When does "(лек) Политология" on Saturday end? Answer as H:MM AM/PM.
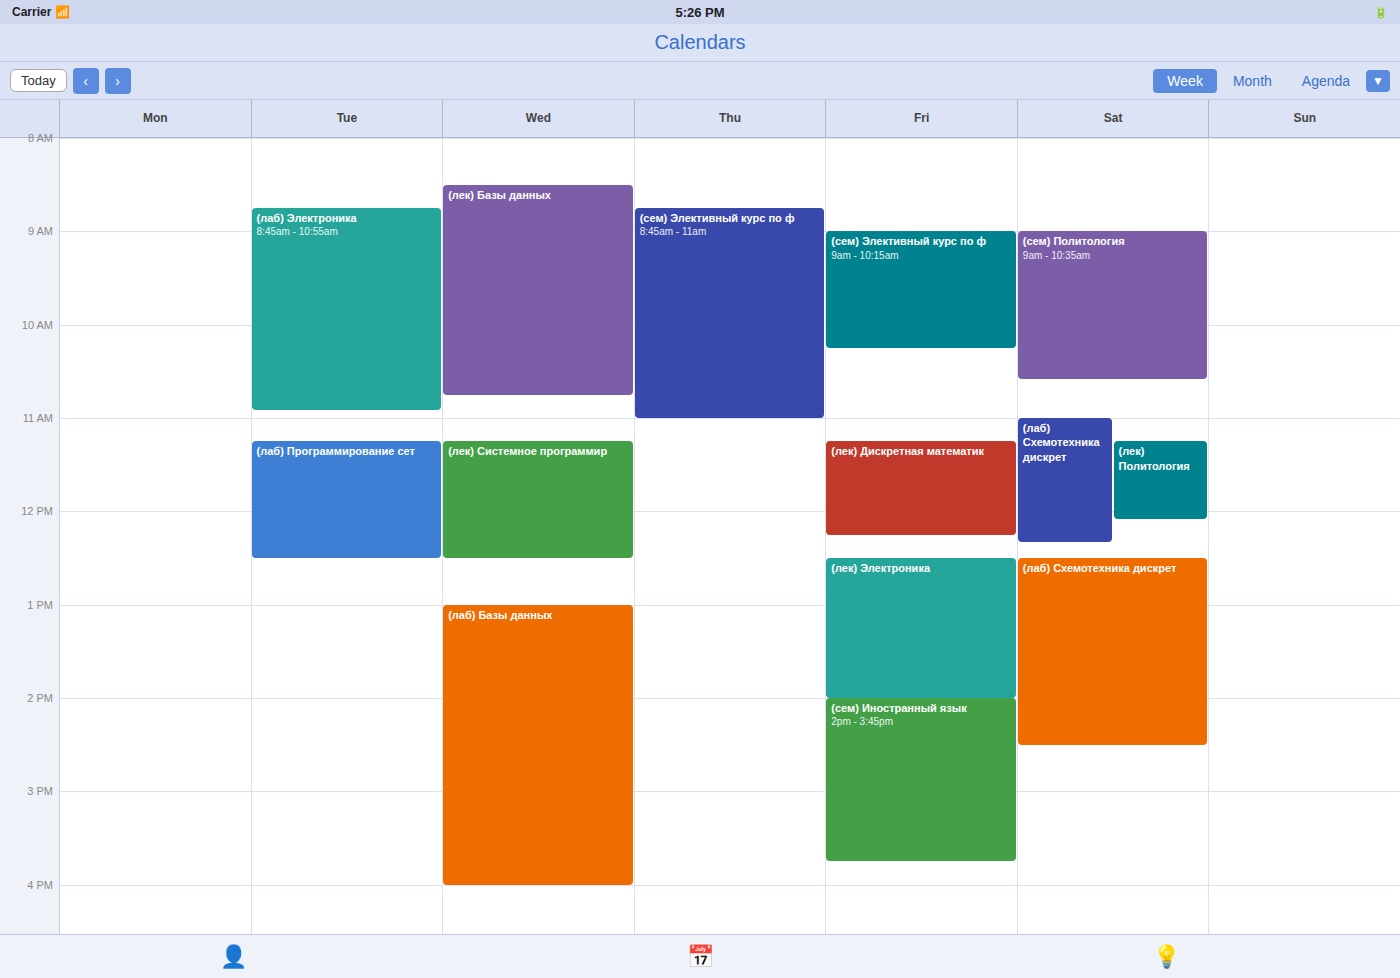
12:05 PM